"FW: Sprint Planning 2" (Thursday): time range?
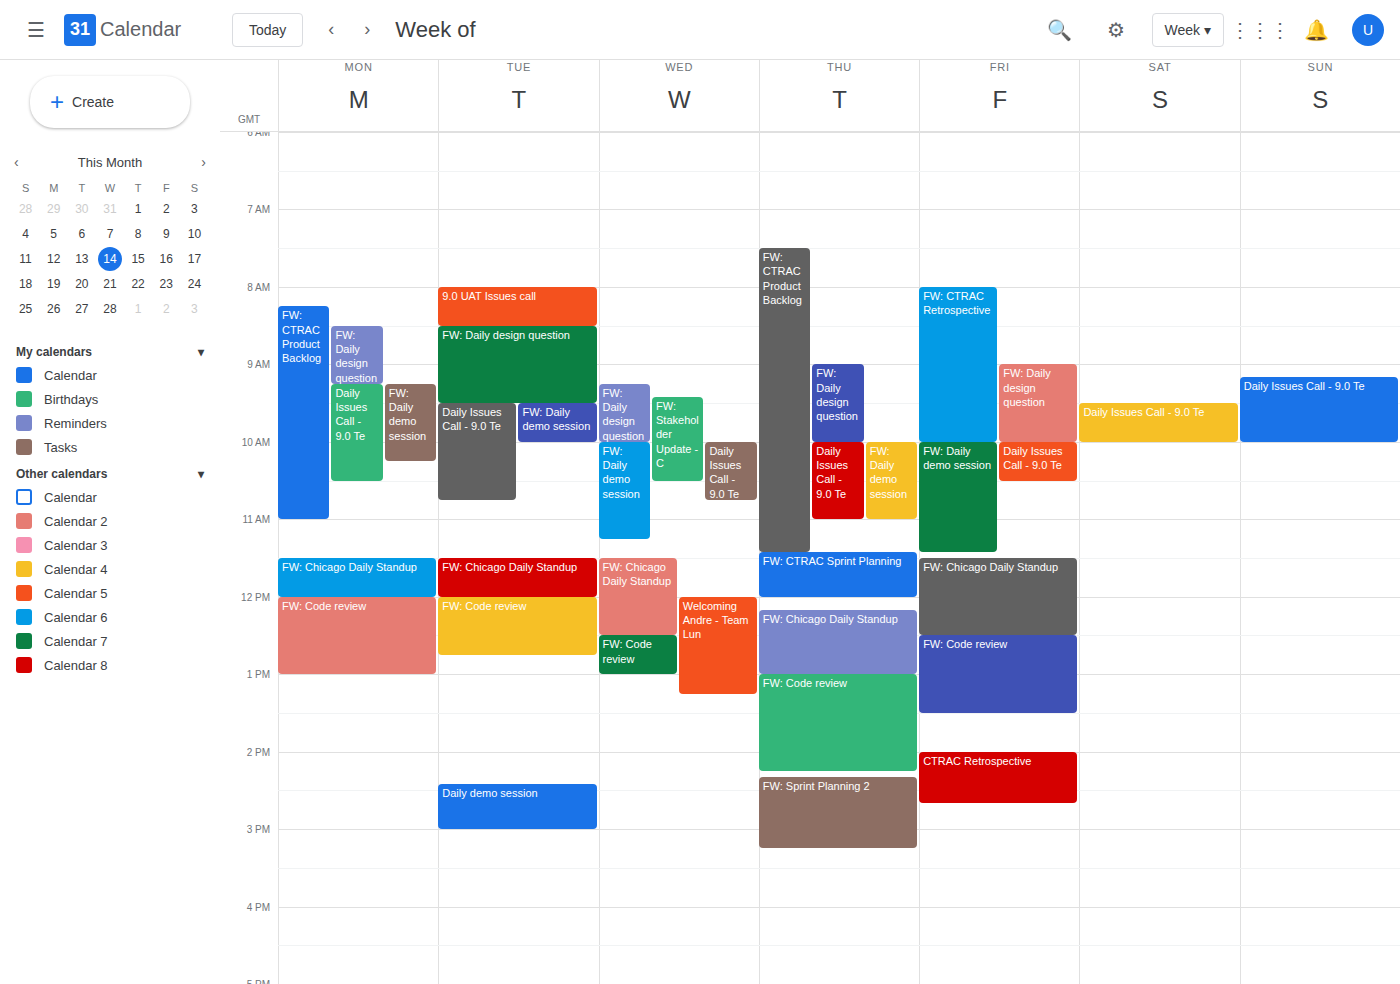
2:20 PM to 3:15 PM